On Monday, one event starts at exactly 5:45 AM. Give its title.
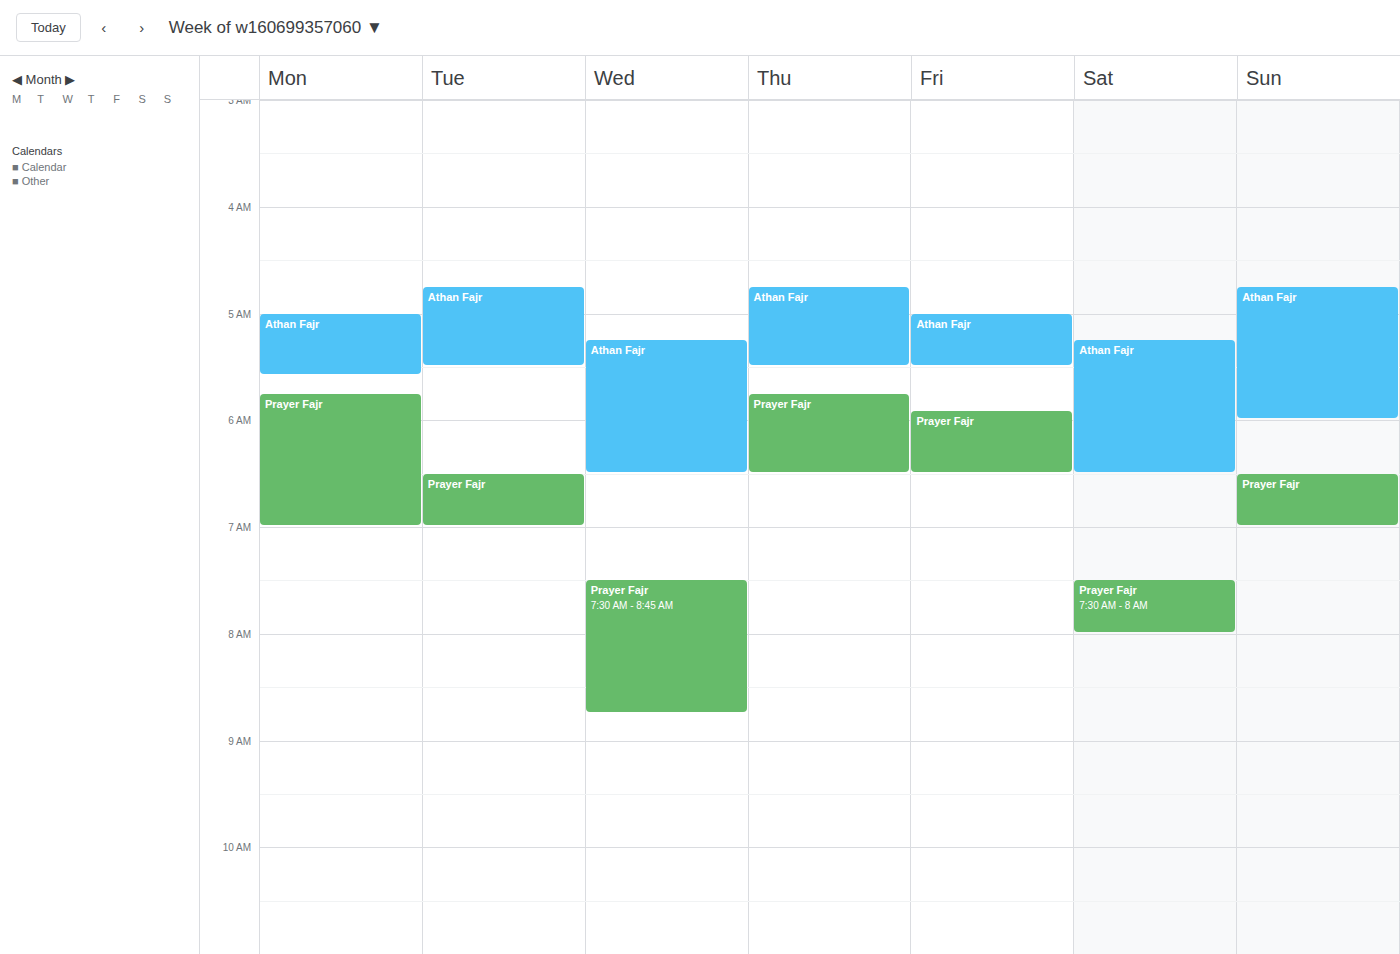
"Prayer Fajr"